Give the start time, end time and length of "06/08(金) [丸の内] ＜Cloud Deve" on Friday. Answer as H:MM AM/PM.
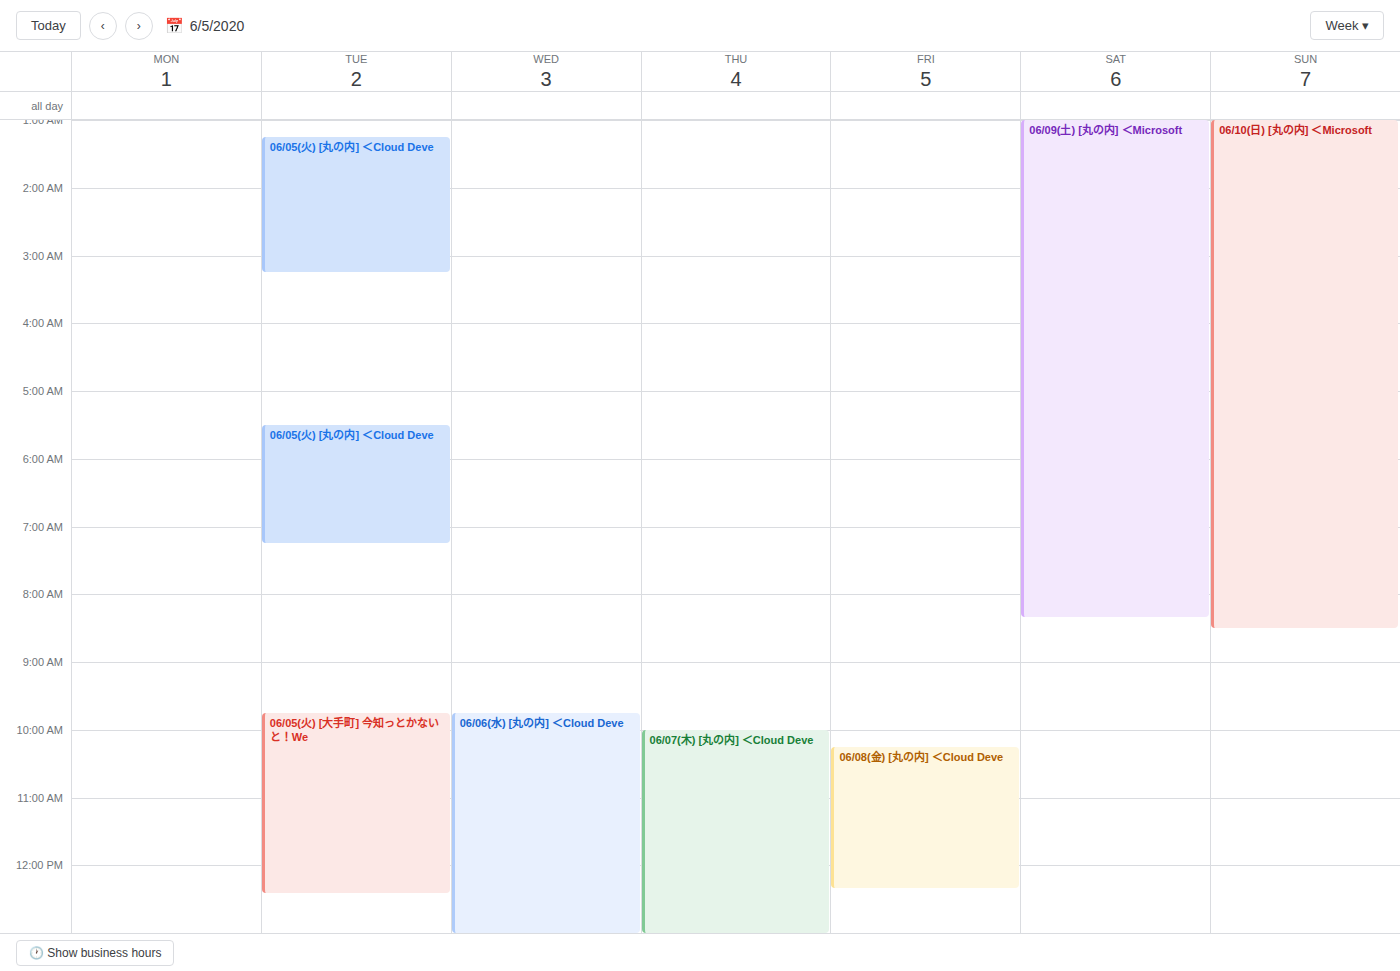
10:15 AM to 12:20 PM, 2 hours 5 minutes